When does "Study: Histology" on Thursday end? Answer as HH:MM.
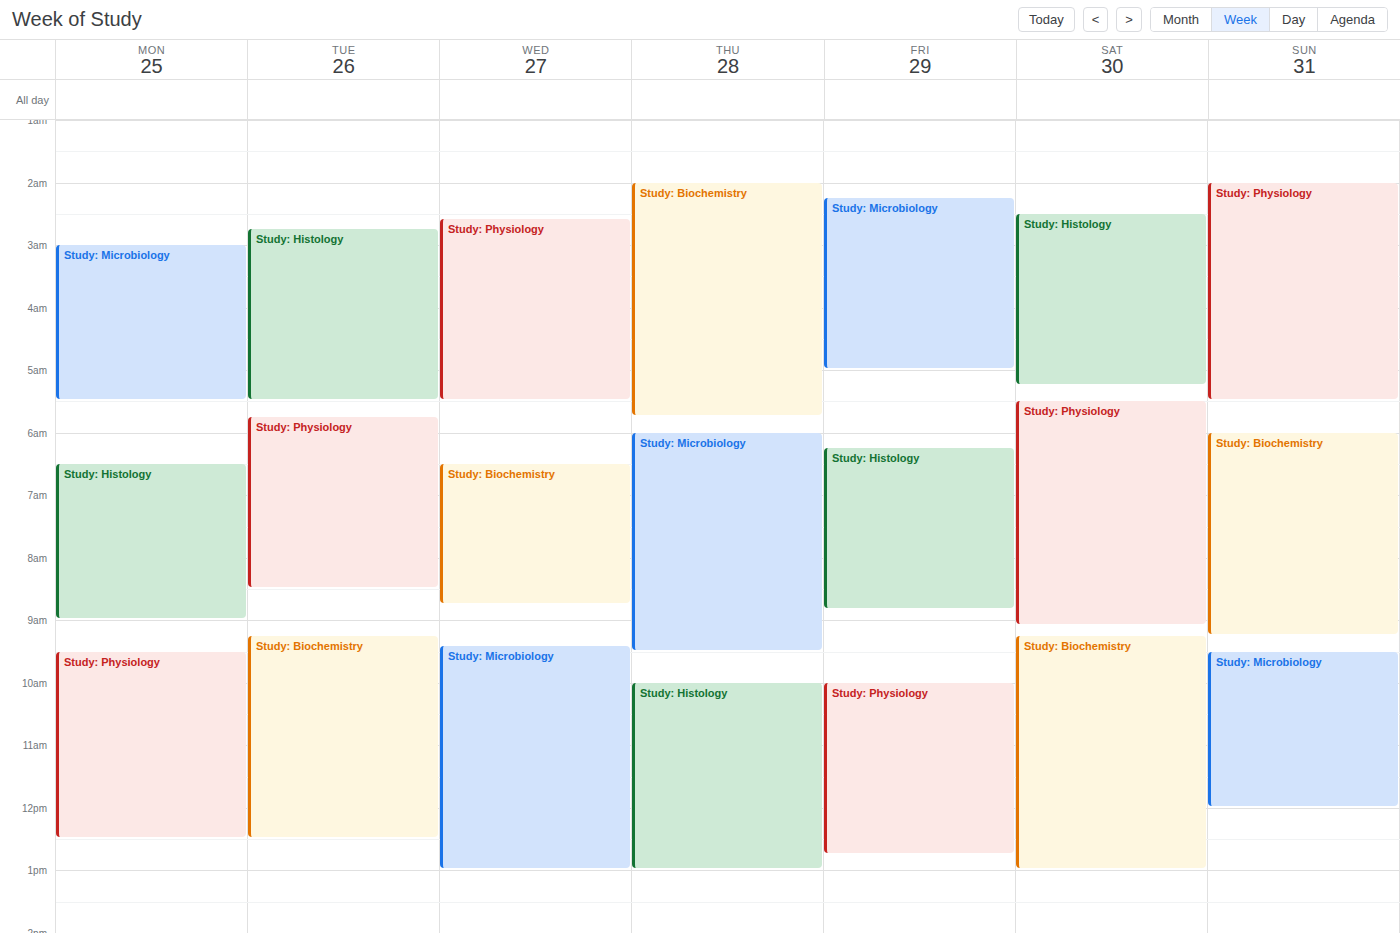
13:00